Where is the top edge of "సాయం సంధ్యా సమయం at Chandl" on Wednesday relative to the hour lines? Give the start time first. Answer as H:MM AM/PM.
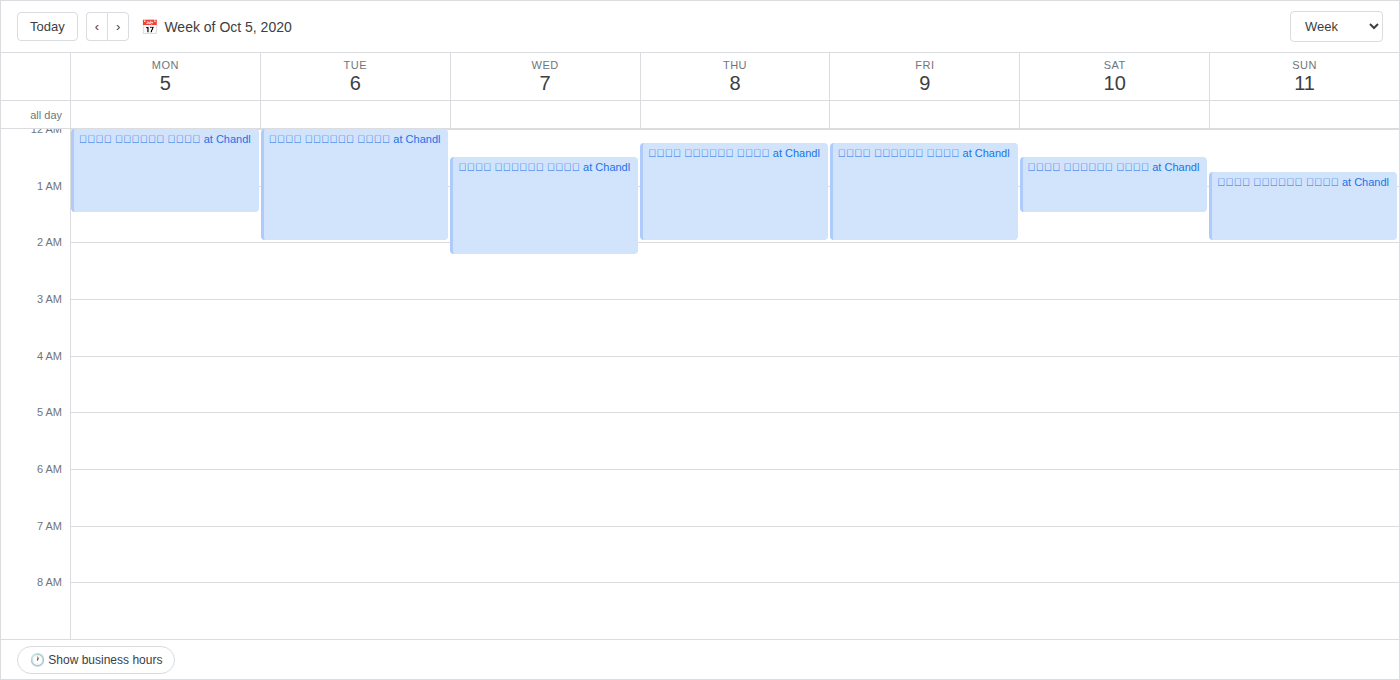
12:30 AM -- halfway between the 12 AM and 1 AM lines.